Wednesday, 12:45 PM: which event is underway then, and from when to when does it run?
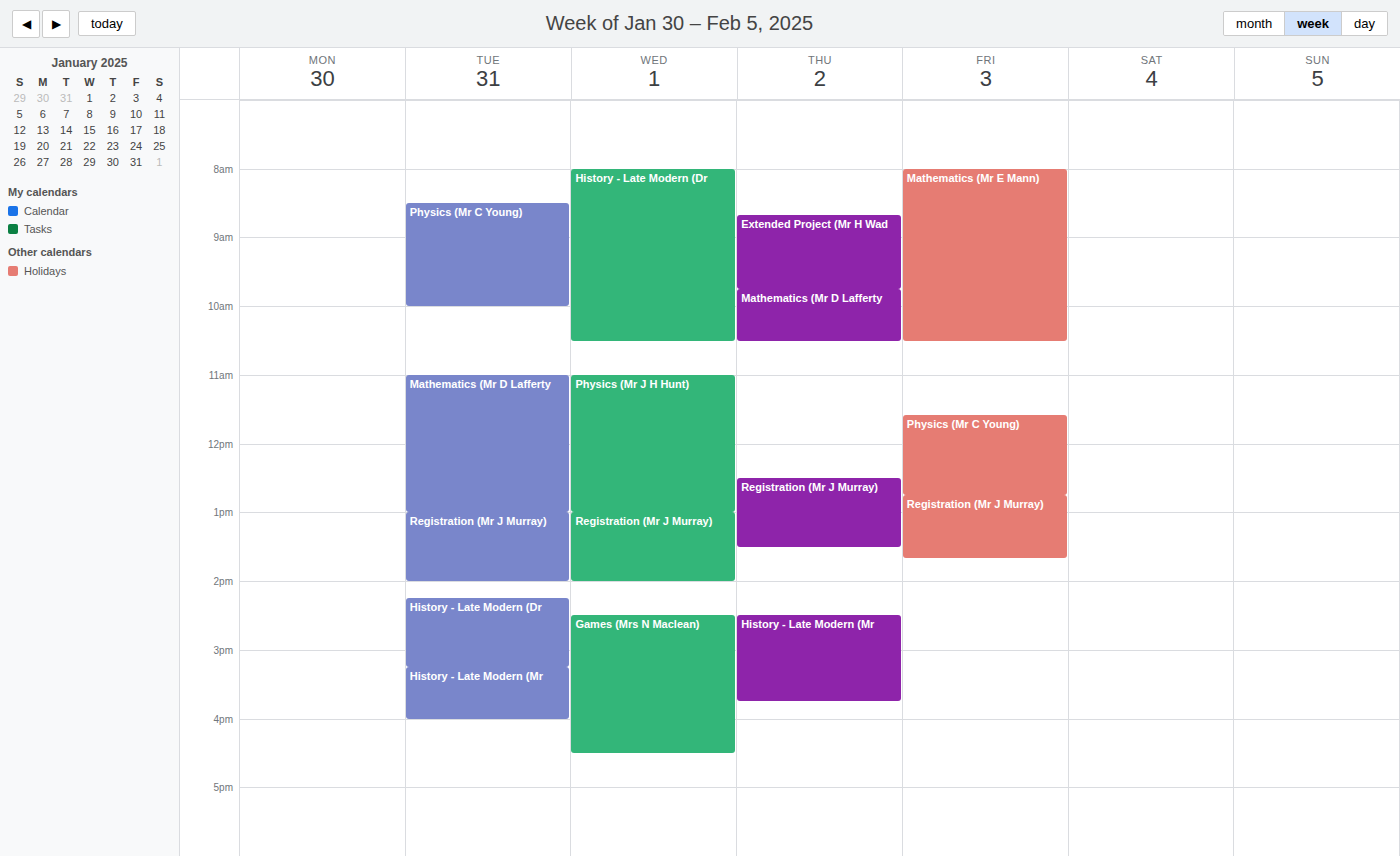
"Physics (Mr J H Hunt)", 11:00 AM to 1:00 PM